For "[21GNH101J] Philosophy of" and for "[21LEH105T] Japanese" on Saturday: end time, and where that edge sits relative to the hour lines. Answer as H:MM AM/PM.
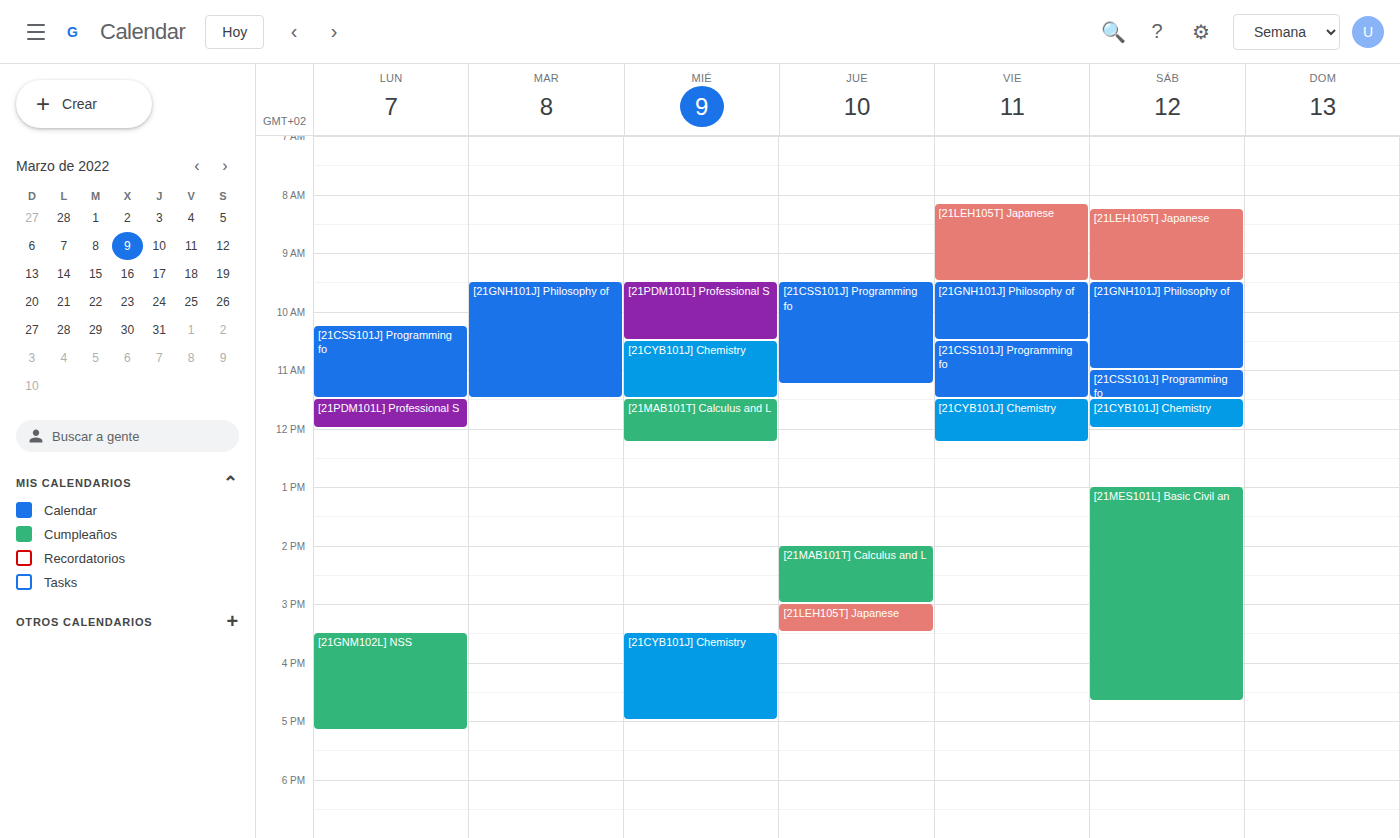
"[21GNH101J] Philosophy of": 11:00 AM, exactly on the 11 AM line. "[21LEH105T] Japanese": 9:30 AM, halfway between the 9 AM and 10 AM lines.